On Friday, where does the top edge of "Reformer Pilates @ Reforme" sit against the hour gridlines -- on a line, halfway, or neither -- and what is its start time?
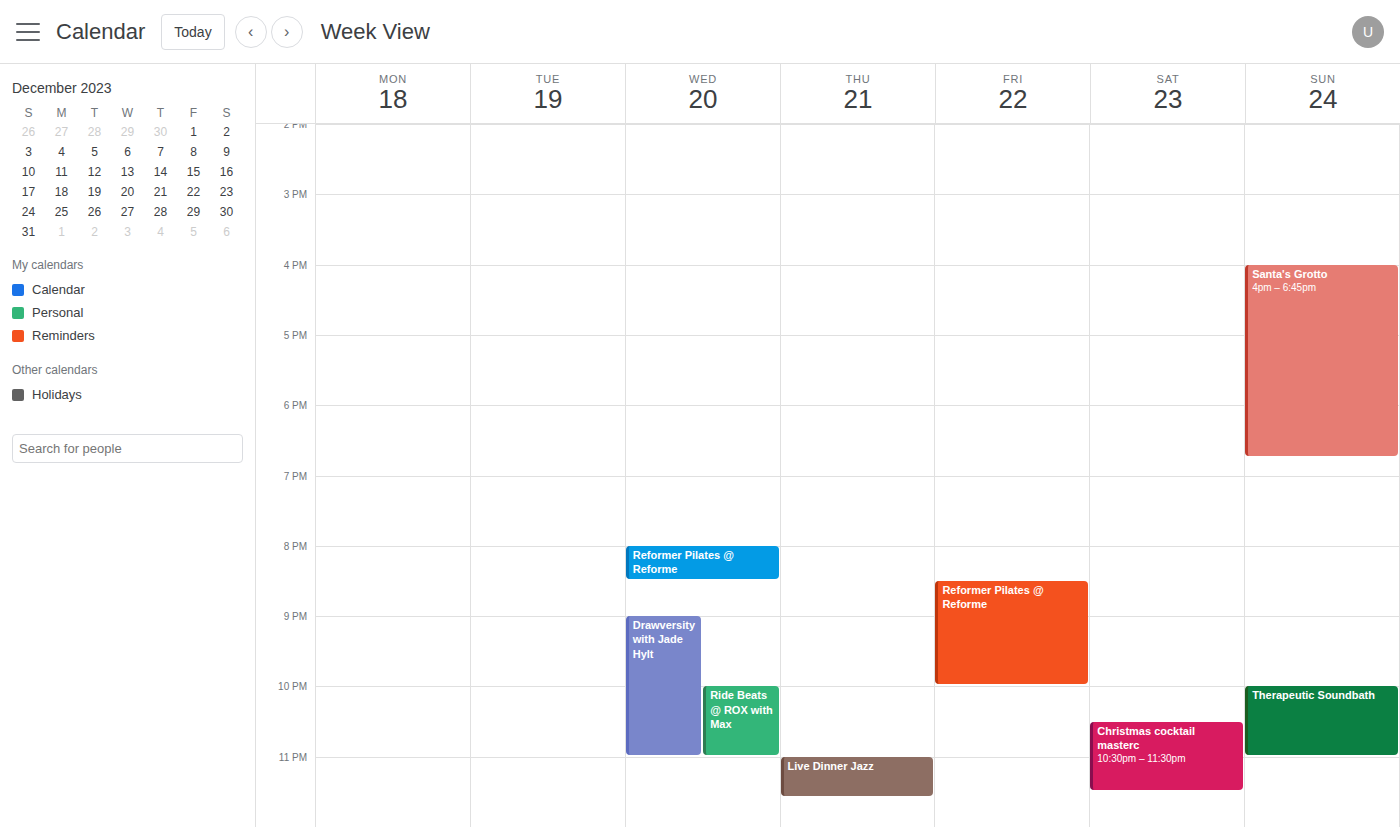
8:30 PM -- halfway between the 8 PM and 9 PM lines.